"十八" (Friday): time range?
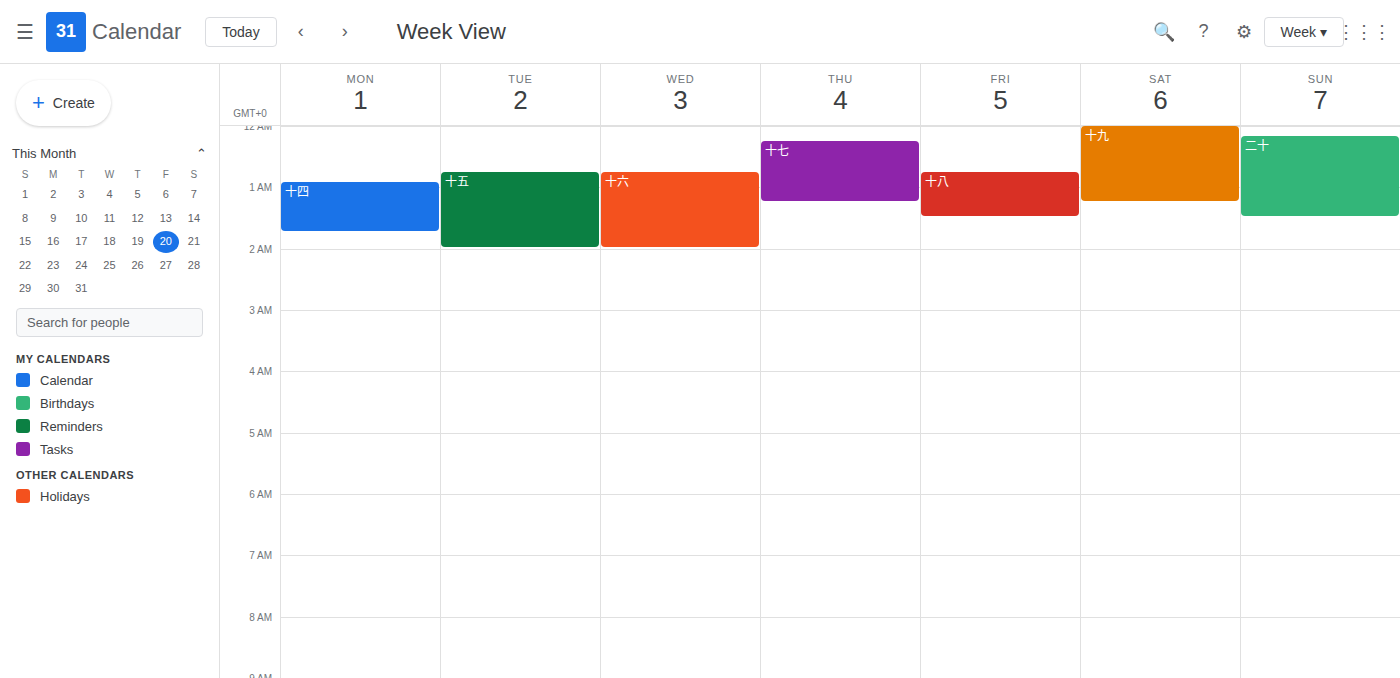
12:45 AM to 1:30 AM